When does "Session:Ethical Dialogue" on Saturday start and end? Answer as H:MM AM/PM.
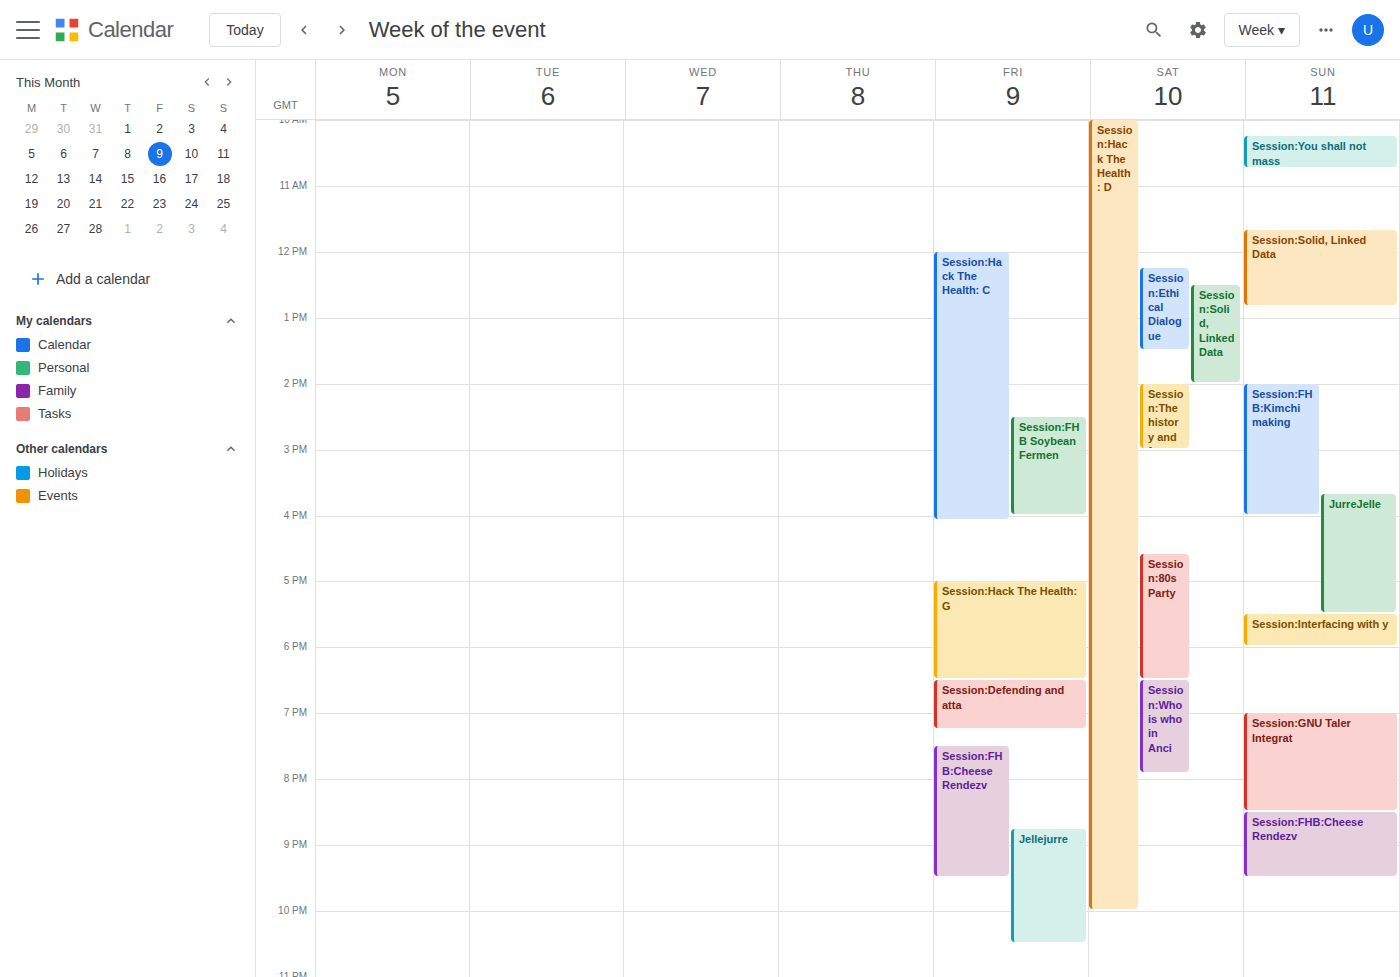
12:15 PM to 1:30 PM